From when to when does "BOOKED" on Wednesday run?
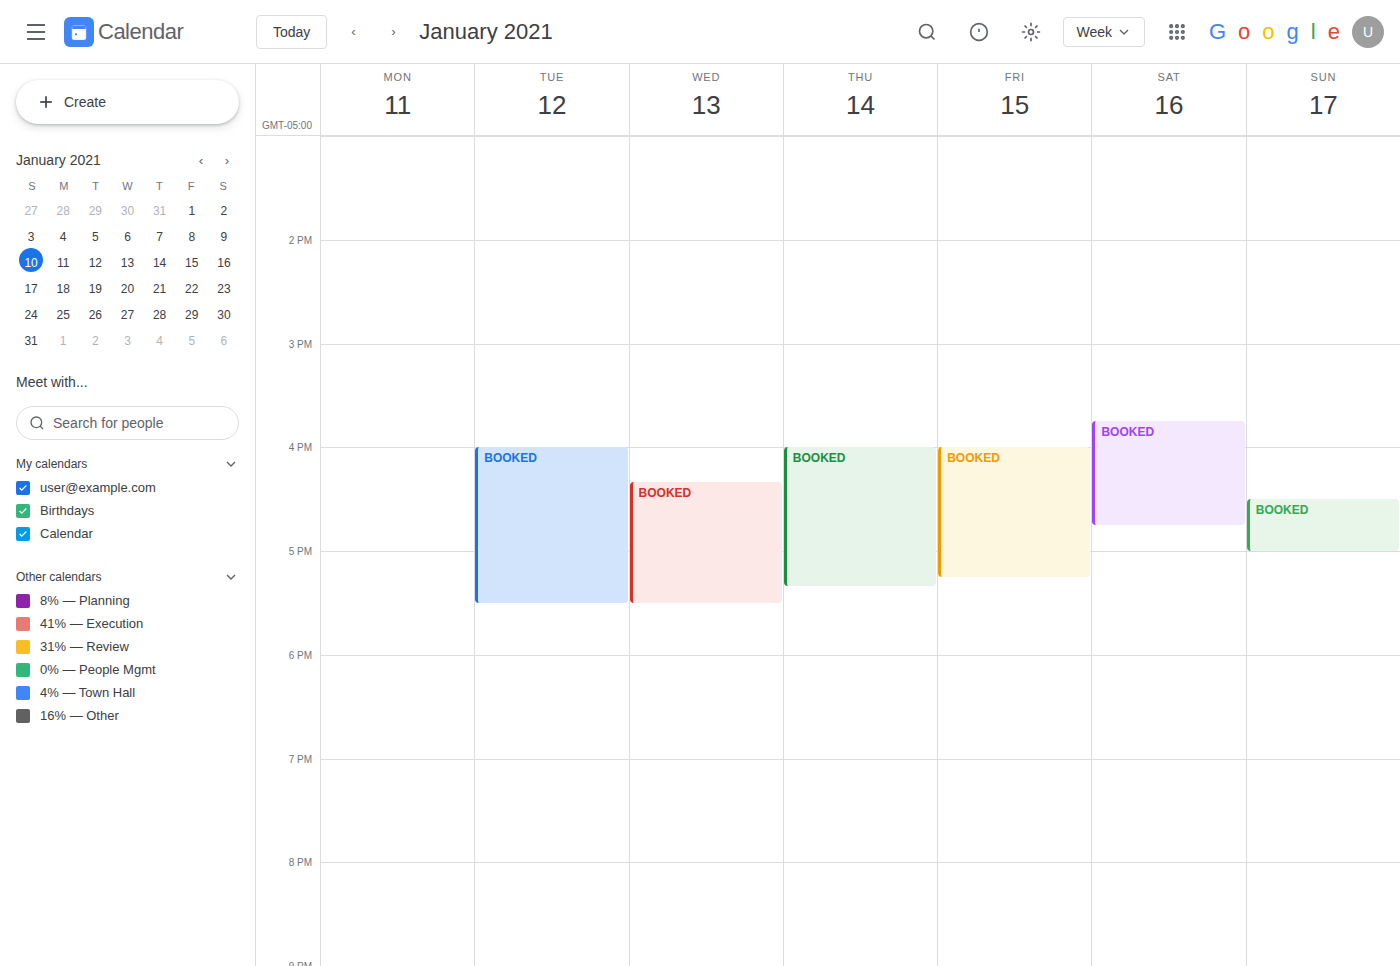
4:20 PM to 5:30 PM